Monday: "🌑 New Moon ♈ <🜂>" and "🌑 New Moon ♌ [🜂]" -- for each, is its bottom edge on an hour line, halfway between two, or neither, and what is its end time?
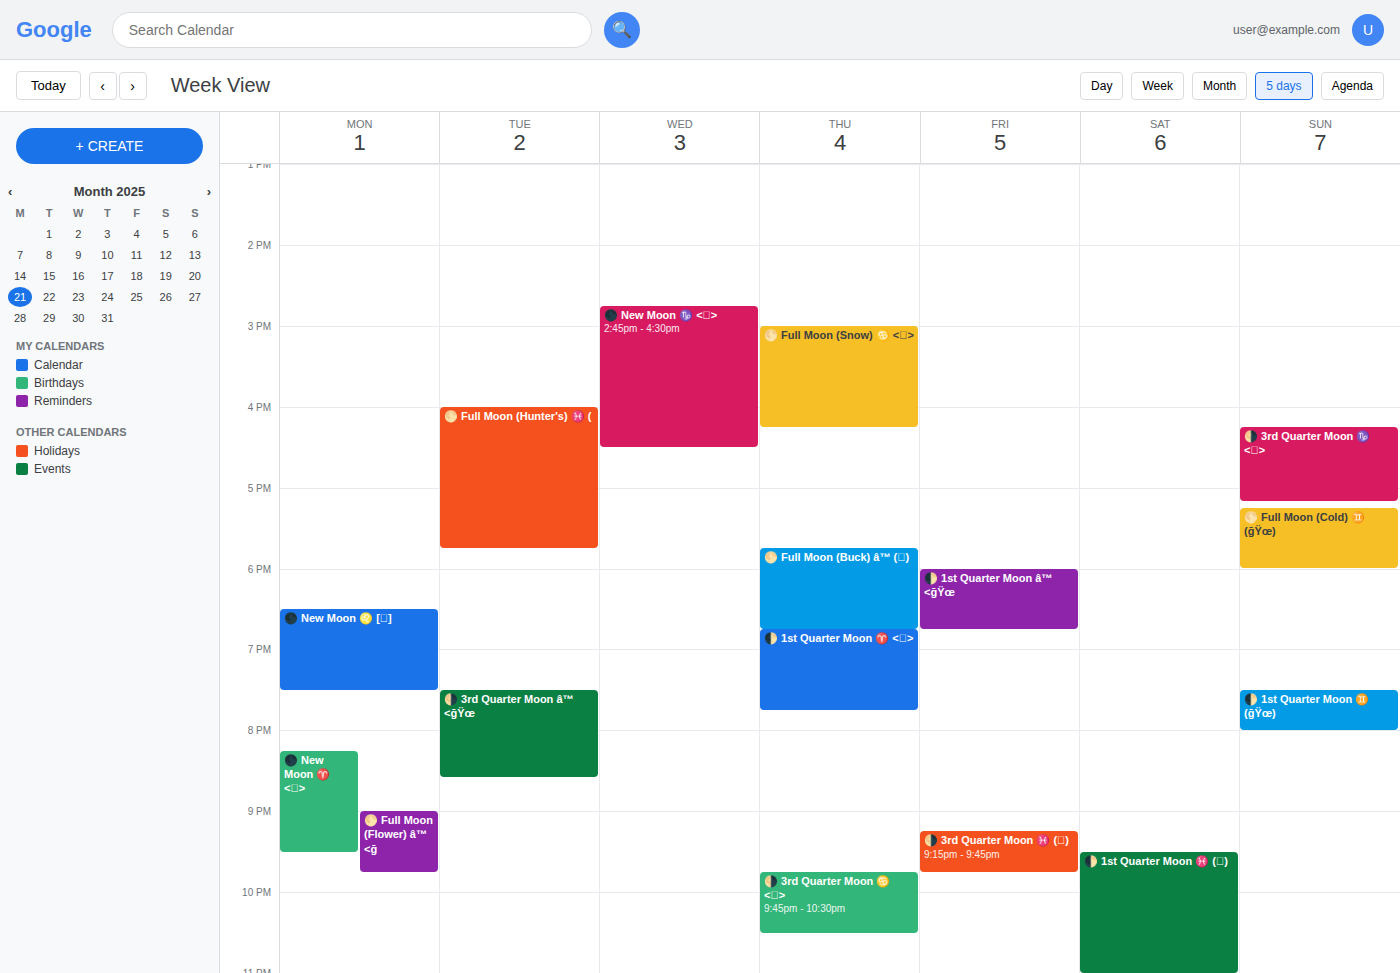
"🌑 New Moon ♈ <🜂>": 9:30 PM, halfway between the 9 PM and 10 PM lines. "🌑 New Moon ♌ [🜂]": 7:30 PM, halfway between the 7 PM and 8 PM lines.